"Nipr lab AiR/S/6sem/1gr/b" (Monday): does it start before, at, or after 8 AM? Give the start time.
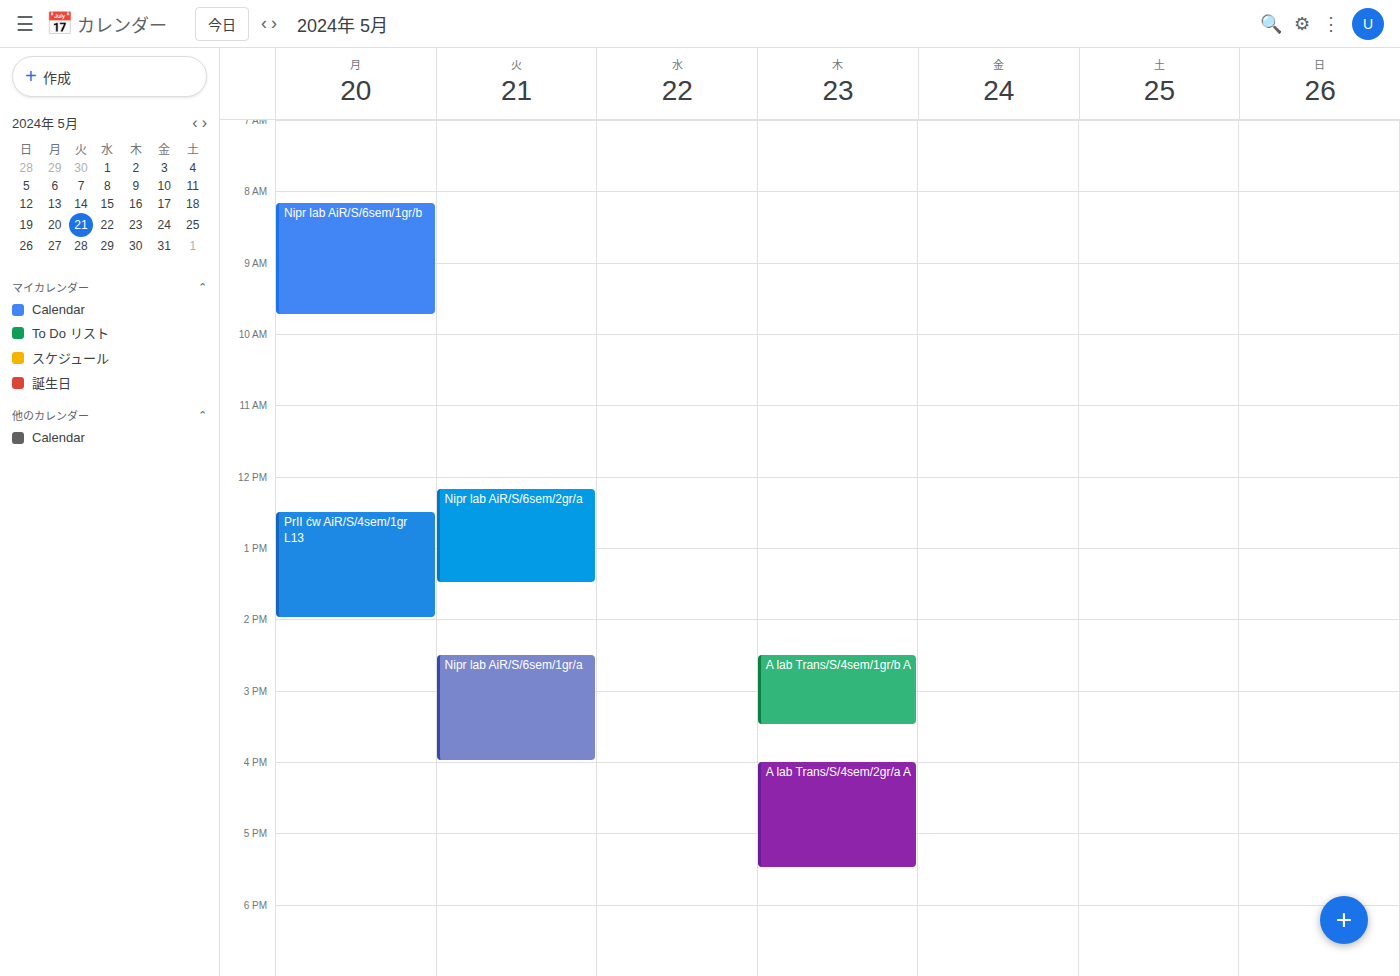
8:10 AM -- after 8 AM, 10 minutes below the 8 AM line.